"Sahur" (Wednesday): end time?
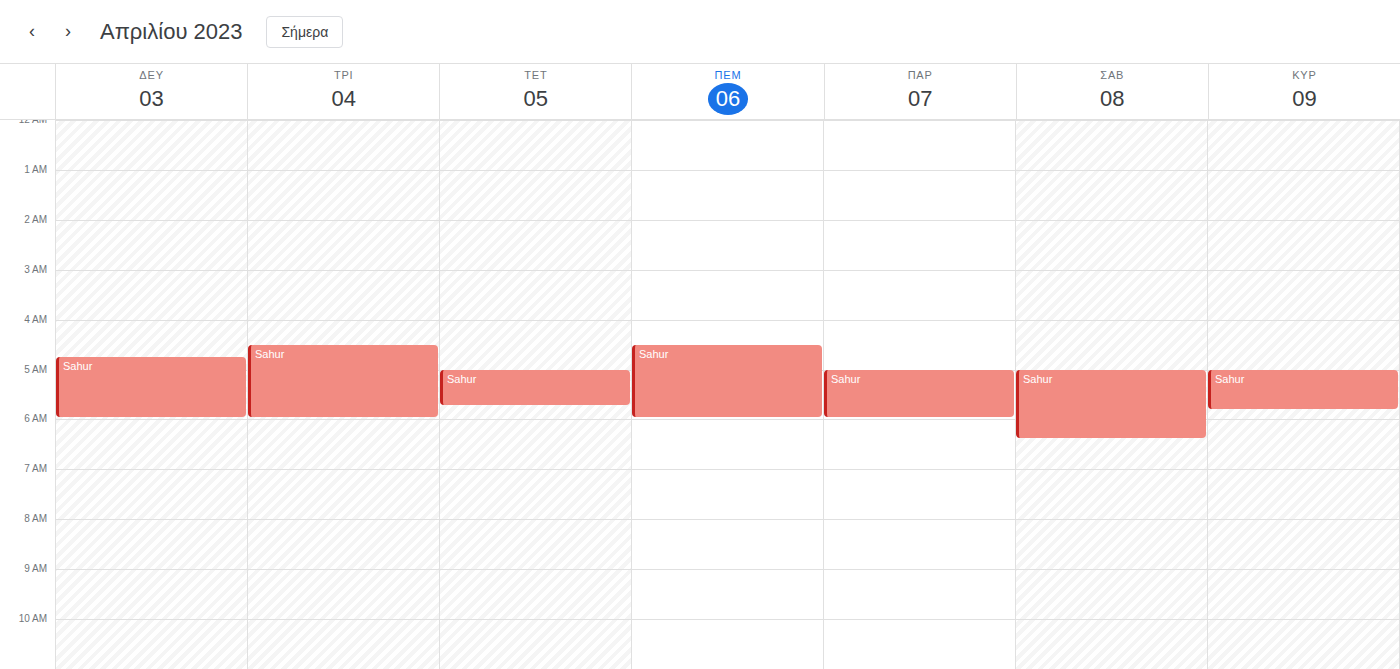
5:45 AM